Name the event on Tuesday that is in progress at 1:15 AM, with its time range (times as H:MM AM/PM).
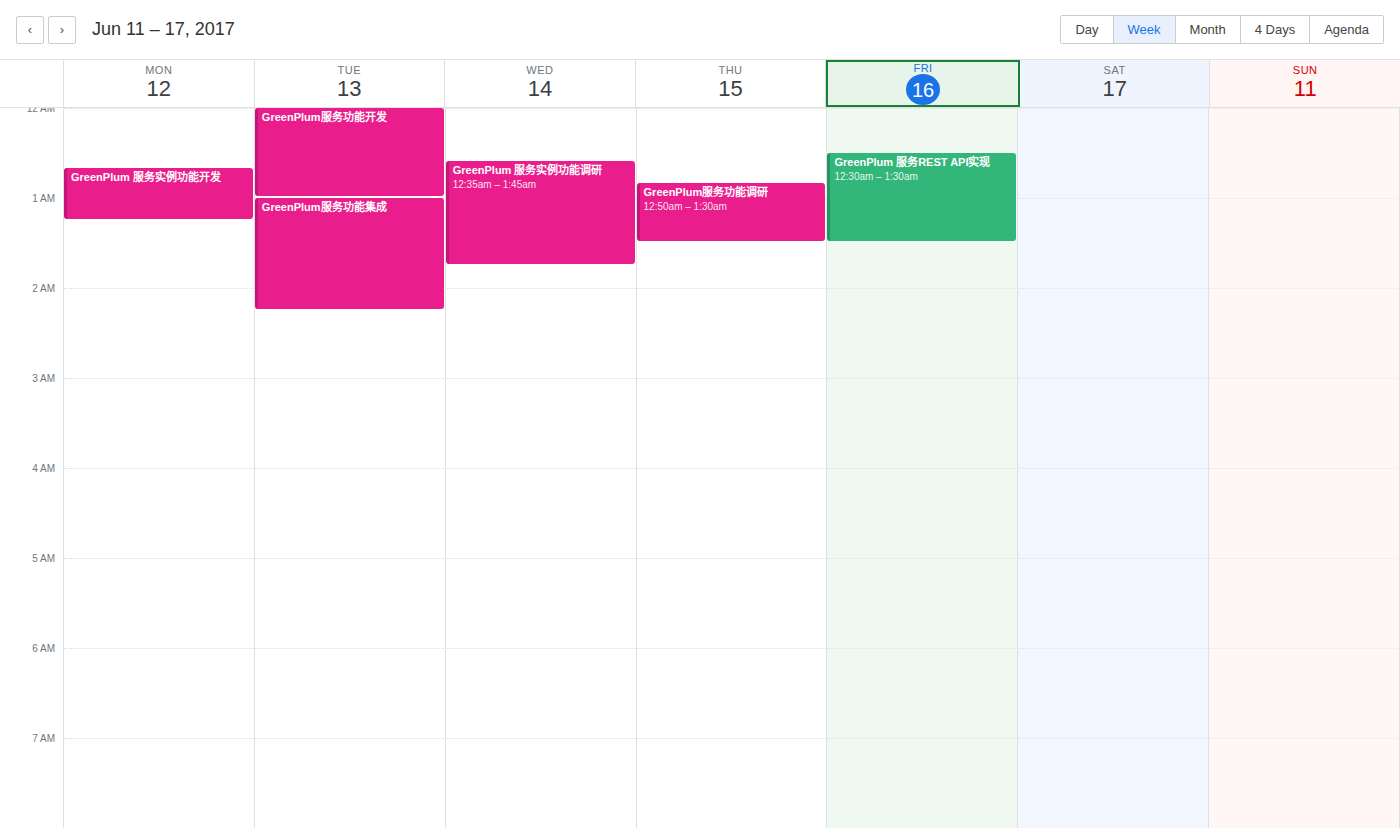
"GreenPlum服务功能集成", 1:00 AM to 2:15 AM